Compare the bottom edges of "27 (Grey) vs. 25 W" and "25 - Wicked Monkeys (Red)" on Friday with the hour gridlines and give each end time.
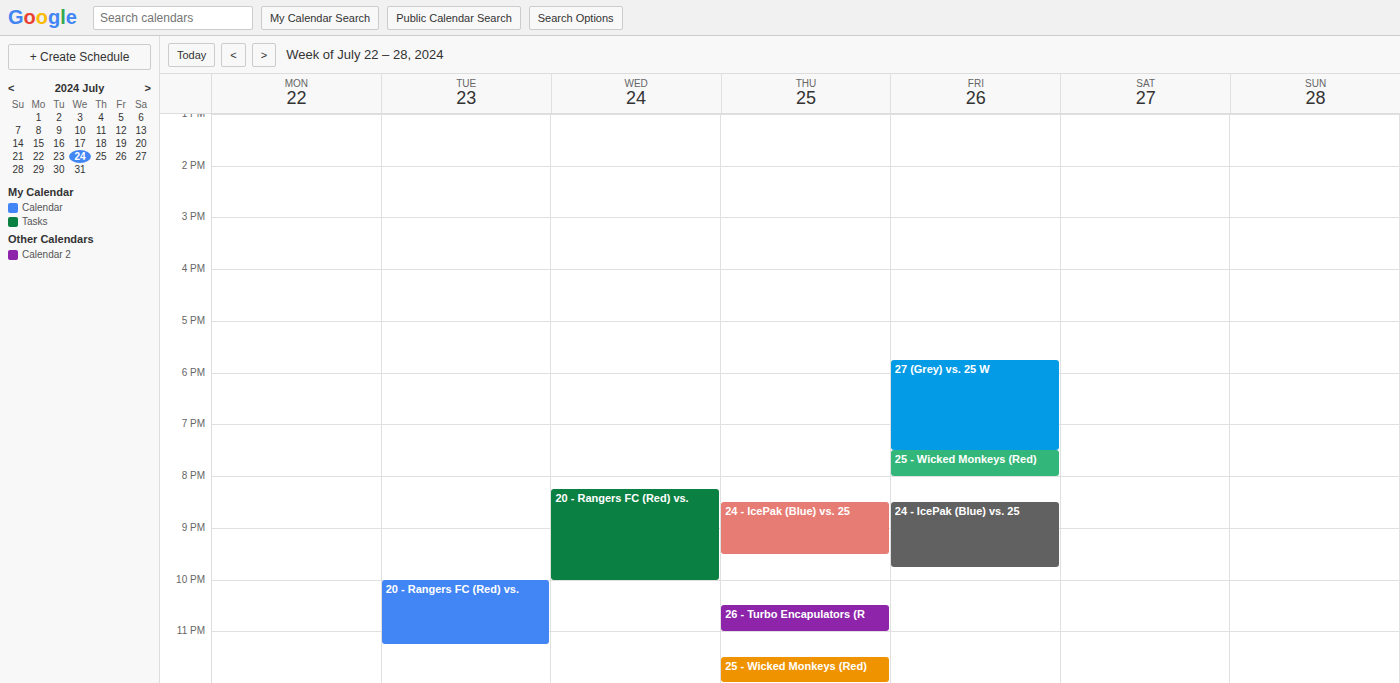
"27 (Grey) vs. 25 W": 7:30 PM, halfway between the 7 PM and 8 PM lines. "25 - Wicked Monkeys (Red)": 8:00 PM, exactly on the 8 PM line.